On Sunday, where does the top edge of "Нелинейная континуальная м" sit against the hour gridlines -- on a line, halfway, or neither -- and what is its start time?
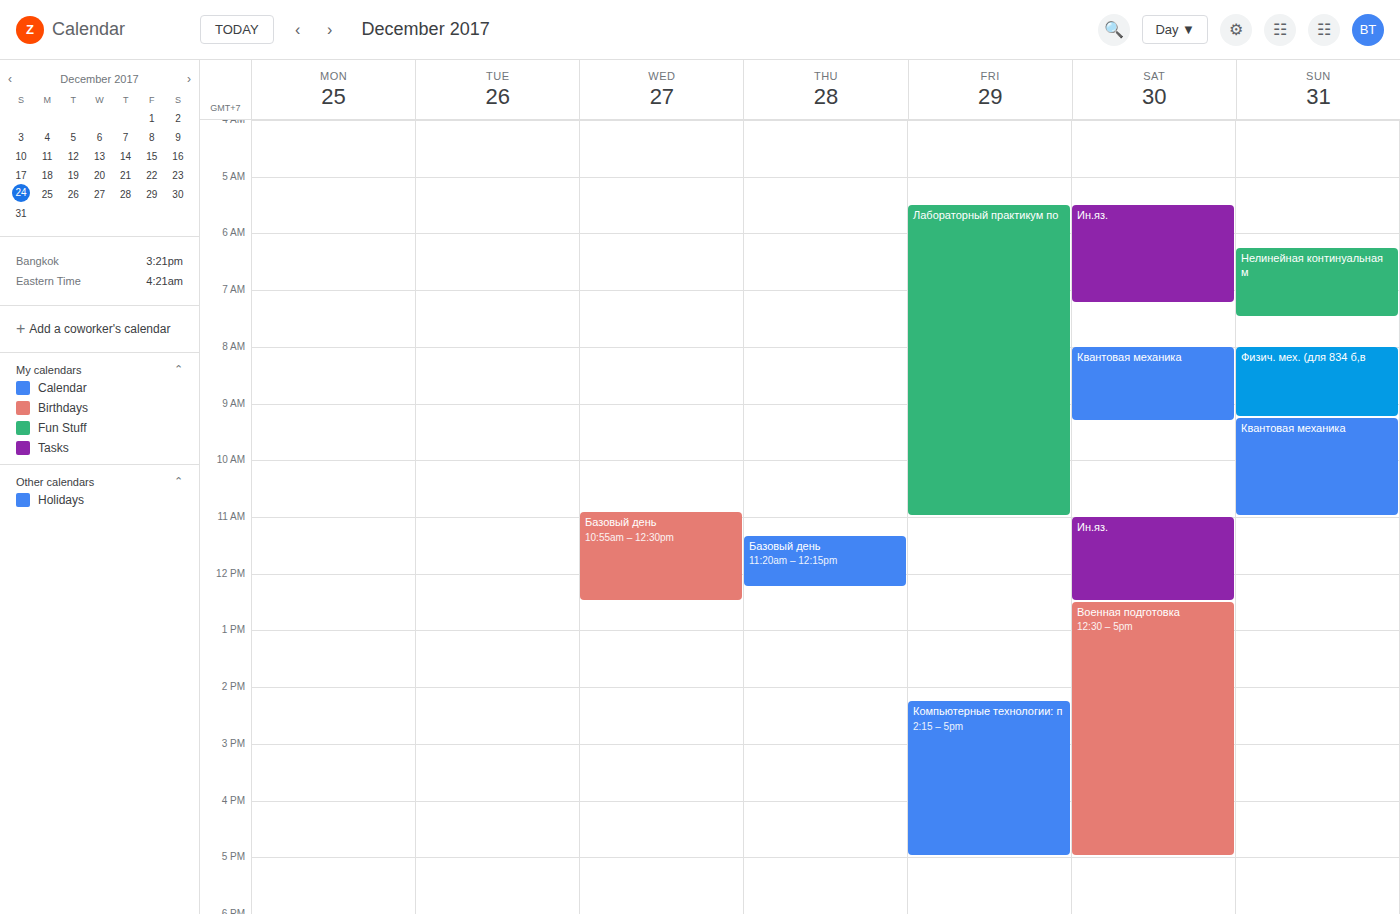
06:15 -- neither: a quarter of the way from the 06:00 line to the 07:00 line.